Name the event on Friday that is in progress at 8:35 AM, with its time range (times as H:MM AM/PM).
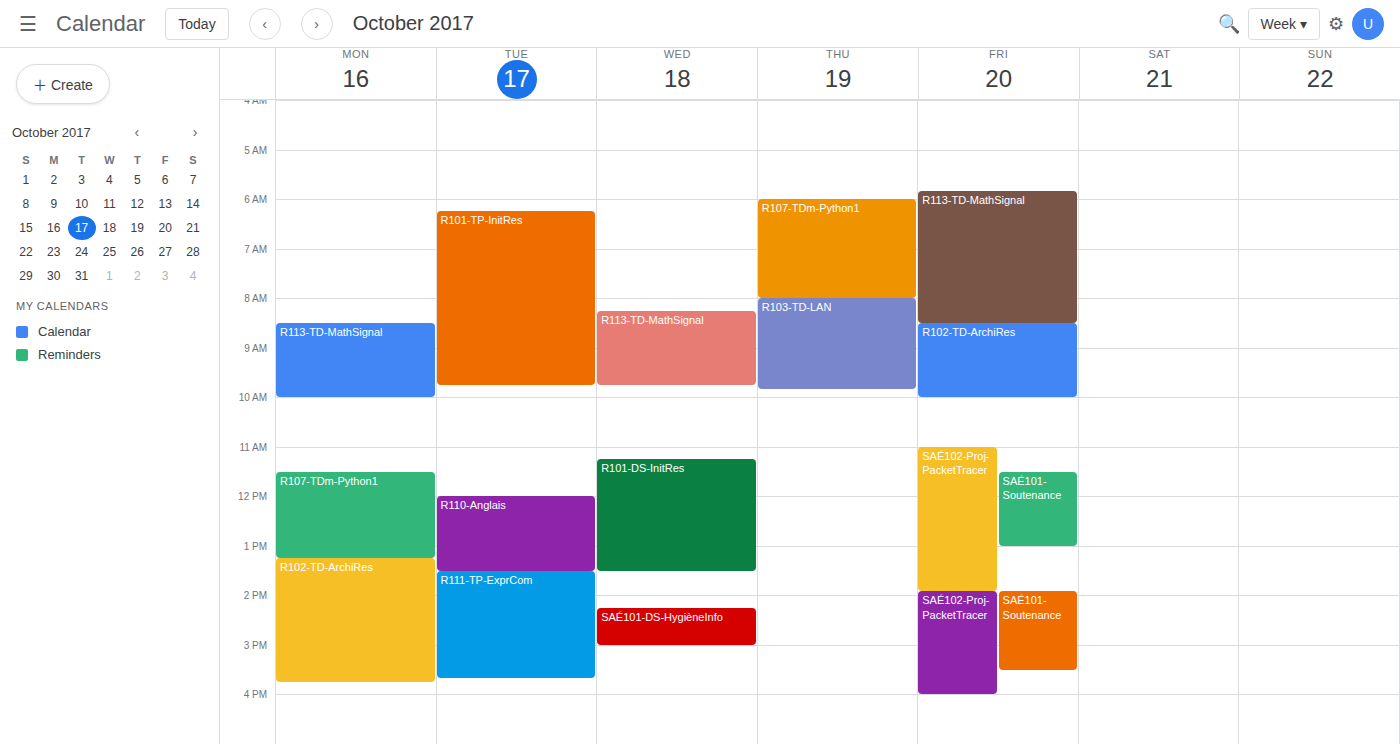
"R102-TD-ArchiRes", 8:30 AM to 10:00 AM